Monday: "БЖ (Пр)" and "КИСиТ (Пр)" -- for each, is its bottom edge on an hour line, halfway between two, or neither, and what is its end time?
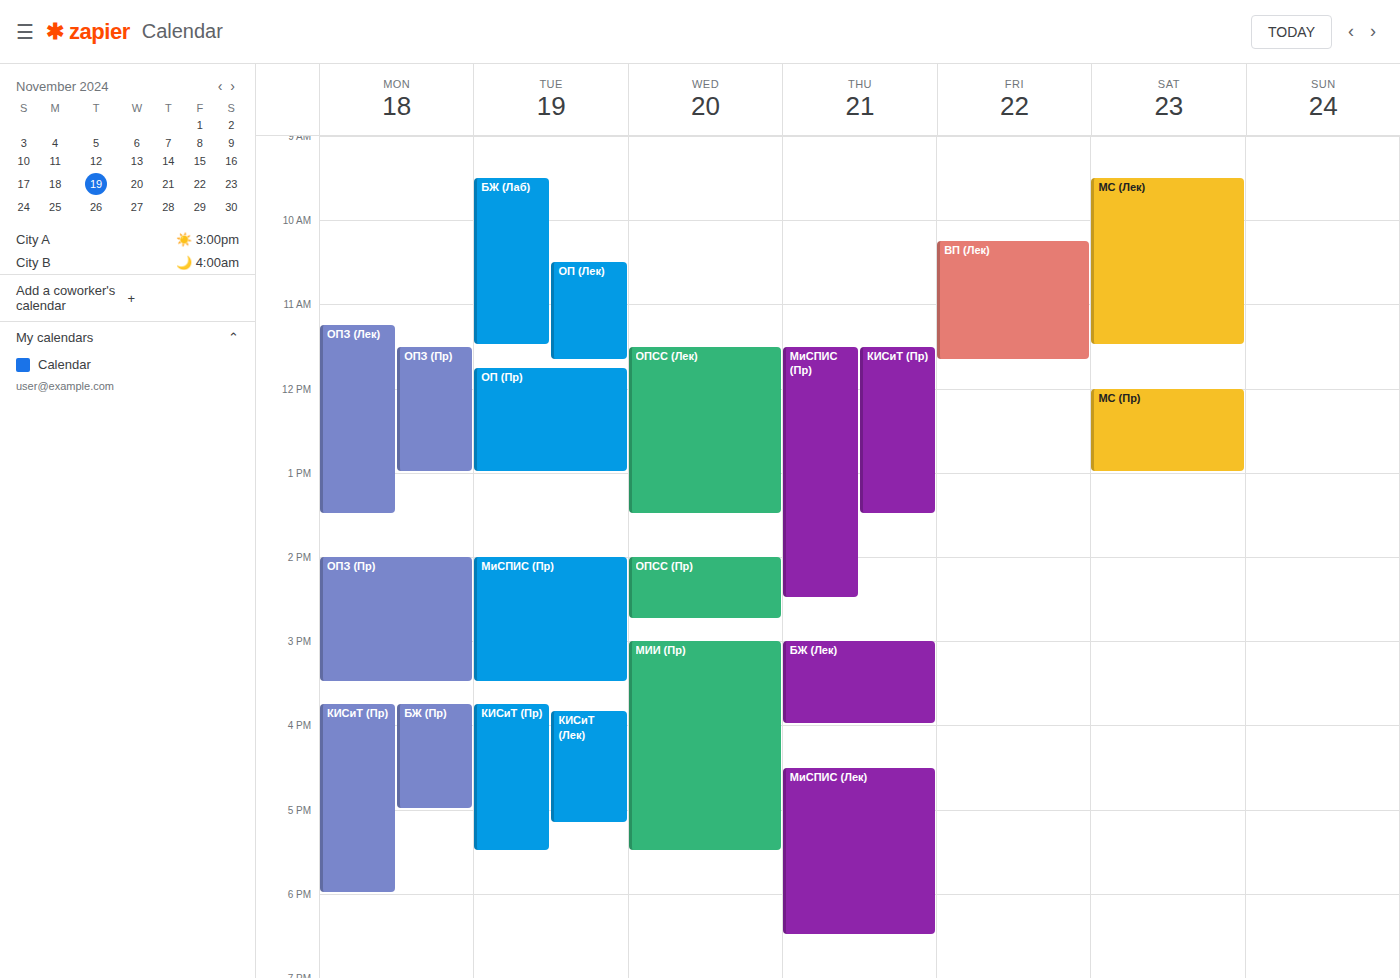
"БЖ (Пр)": 5:00 PM, exactly on the 5 PM line. "КИСиТ (Пр)": 6:00 PM, exactly on the 6 PM line.